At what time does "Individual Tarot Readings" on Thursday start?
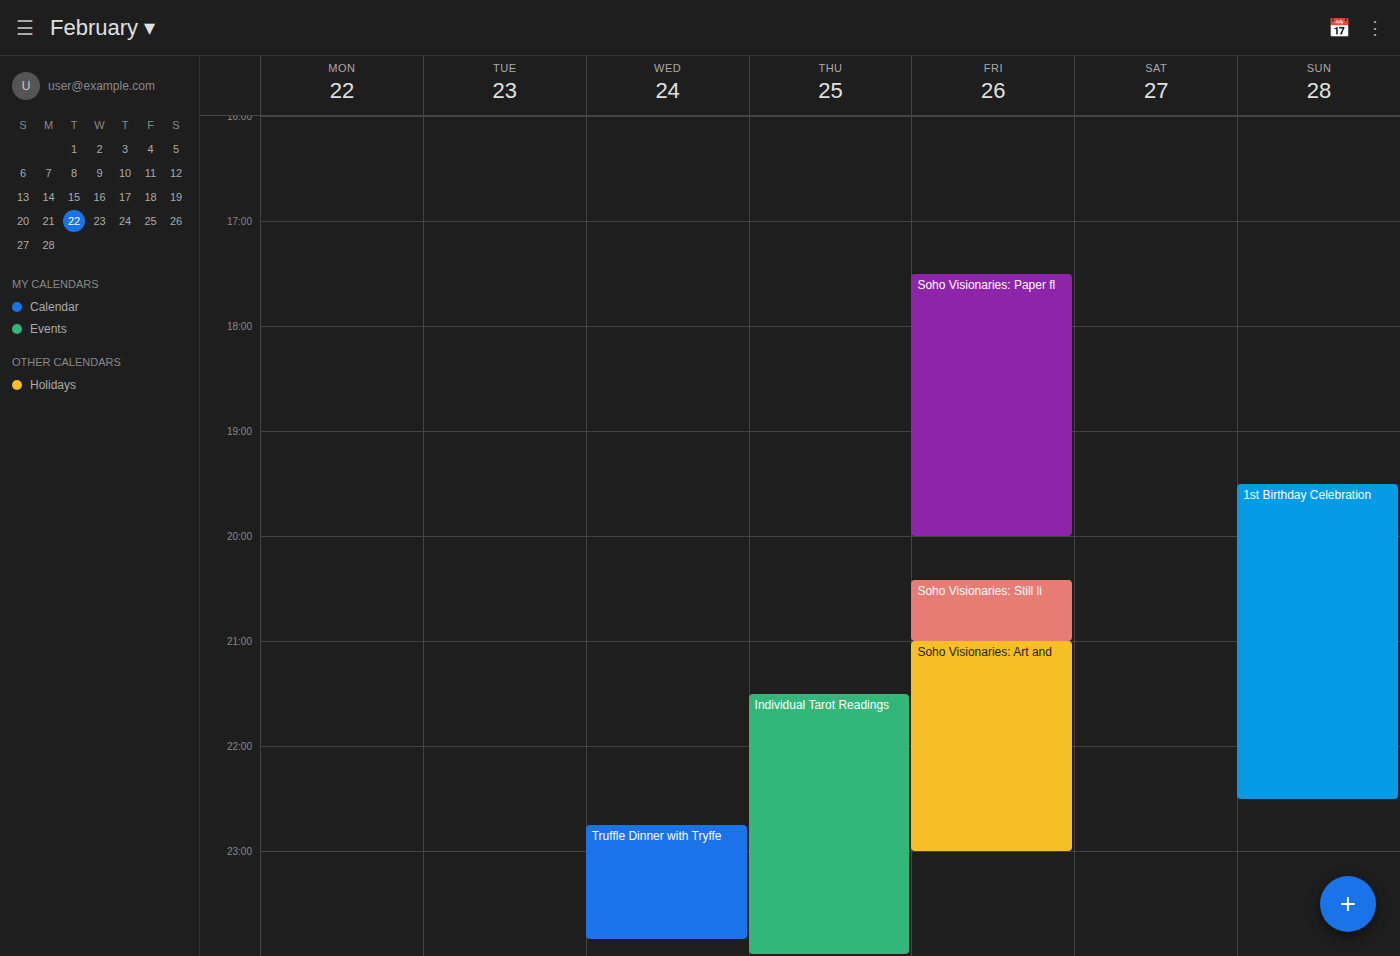
9:30 PM